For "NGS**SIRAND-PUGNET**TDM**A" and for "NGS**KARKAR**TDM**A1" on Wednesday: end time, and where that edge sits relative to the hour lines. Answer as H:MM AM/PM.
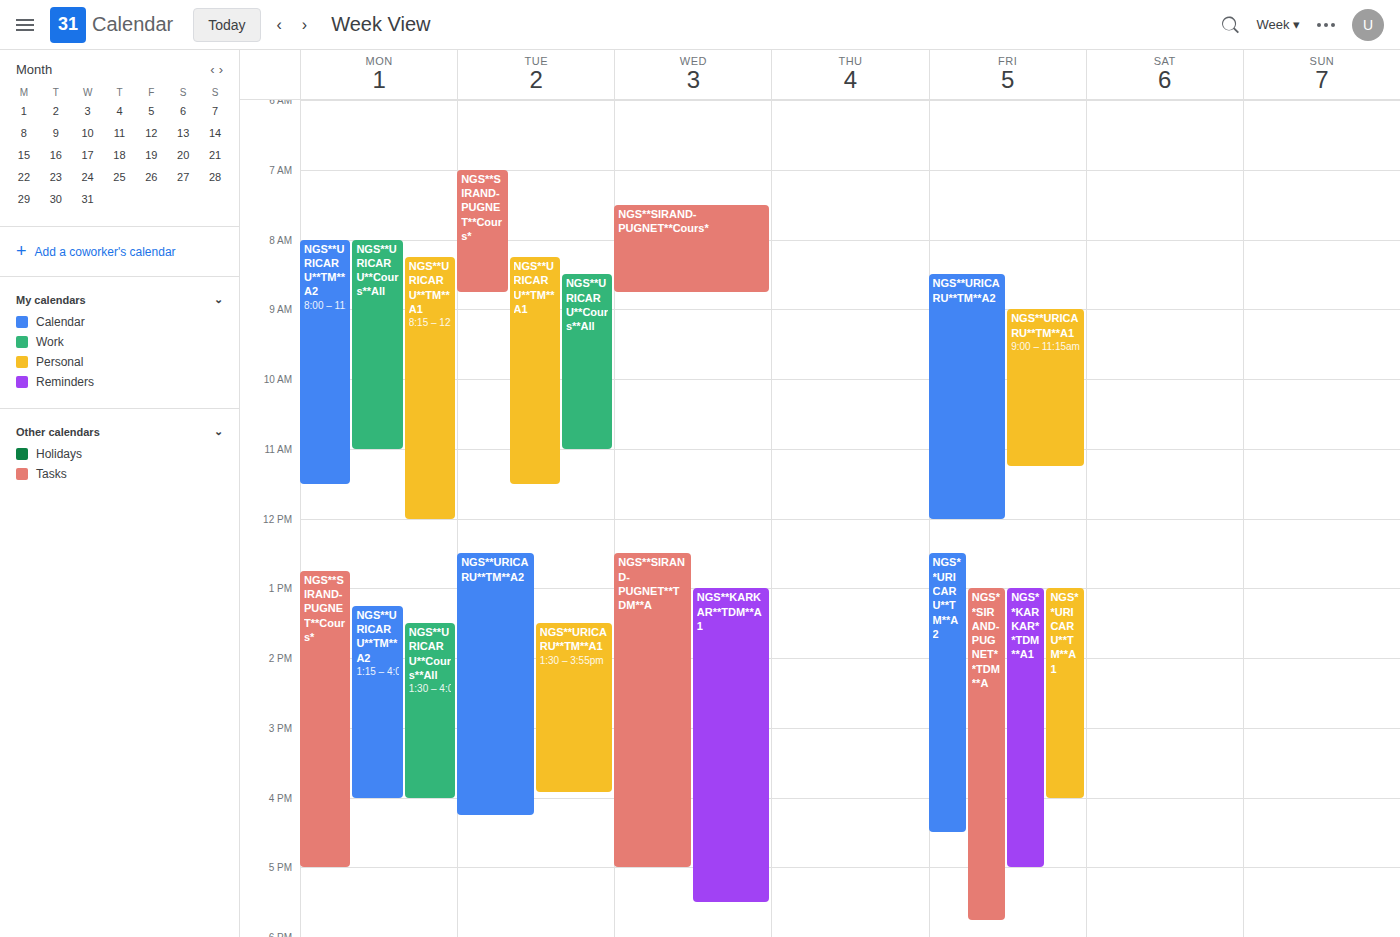
"NGS**SIRAND-PUGNET**TDM**A": 5:00 PM, exactly on the 5 PM line. "NGS**KARKAR**TDM**A1": 5:30 PM, halfway between the 5 PM and 6 PM lines.